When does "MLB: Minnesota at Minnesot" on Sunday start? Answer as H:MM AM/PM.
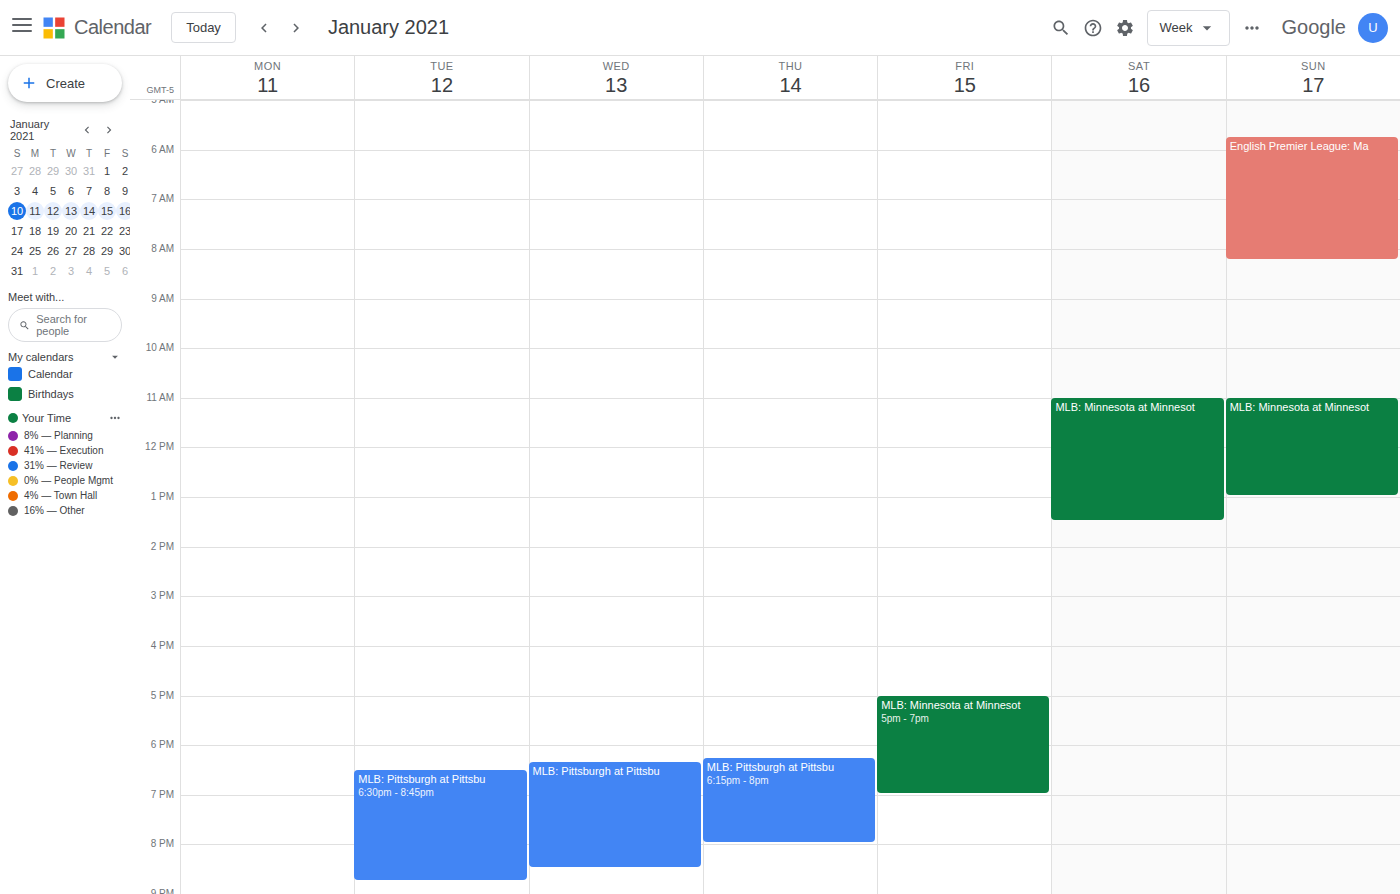
11:00 AM